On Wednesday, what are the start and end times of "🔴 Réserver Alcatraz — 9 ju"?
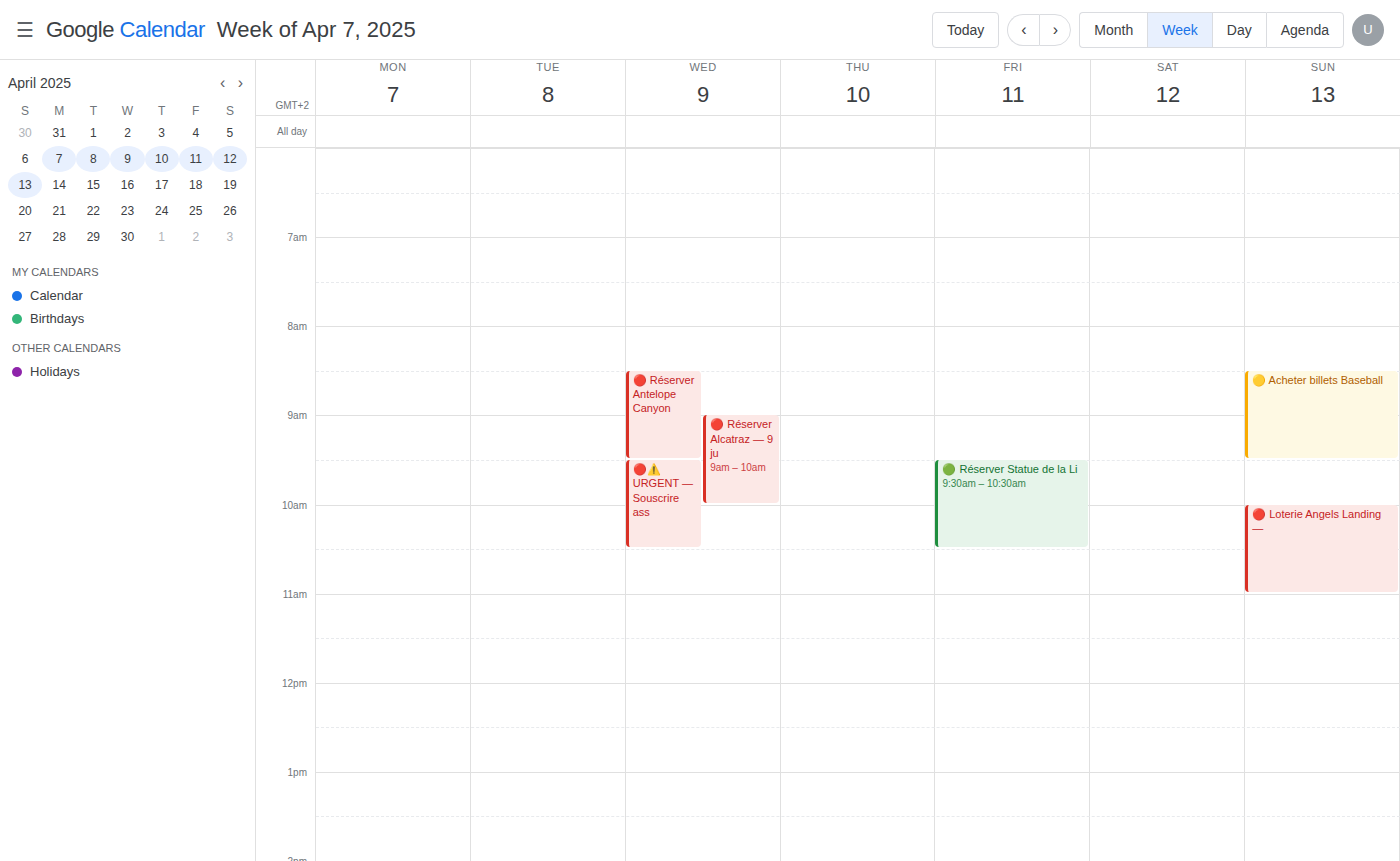
9:00 AM to 10:00 AM